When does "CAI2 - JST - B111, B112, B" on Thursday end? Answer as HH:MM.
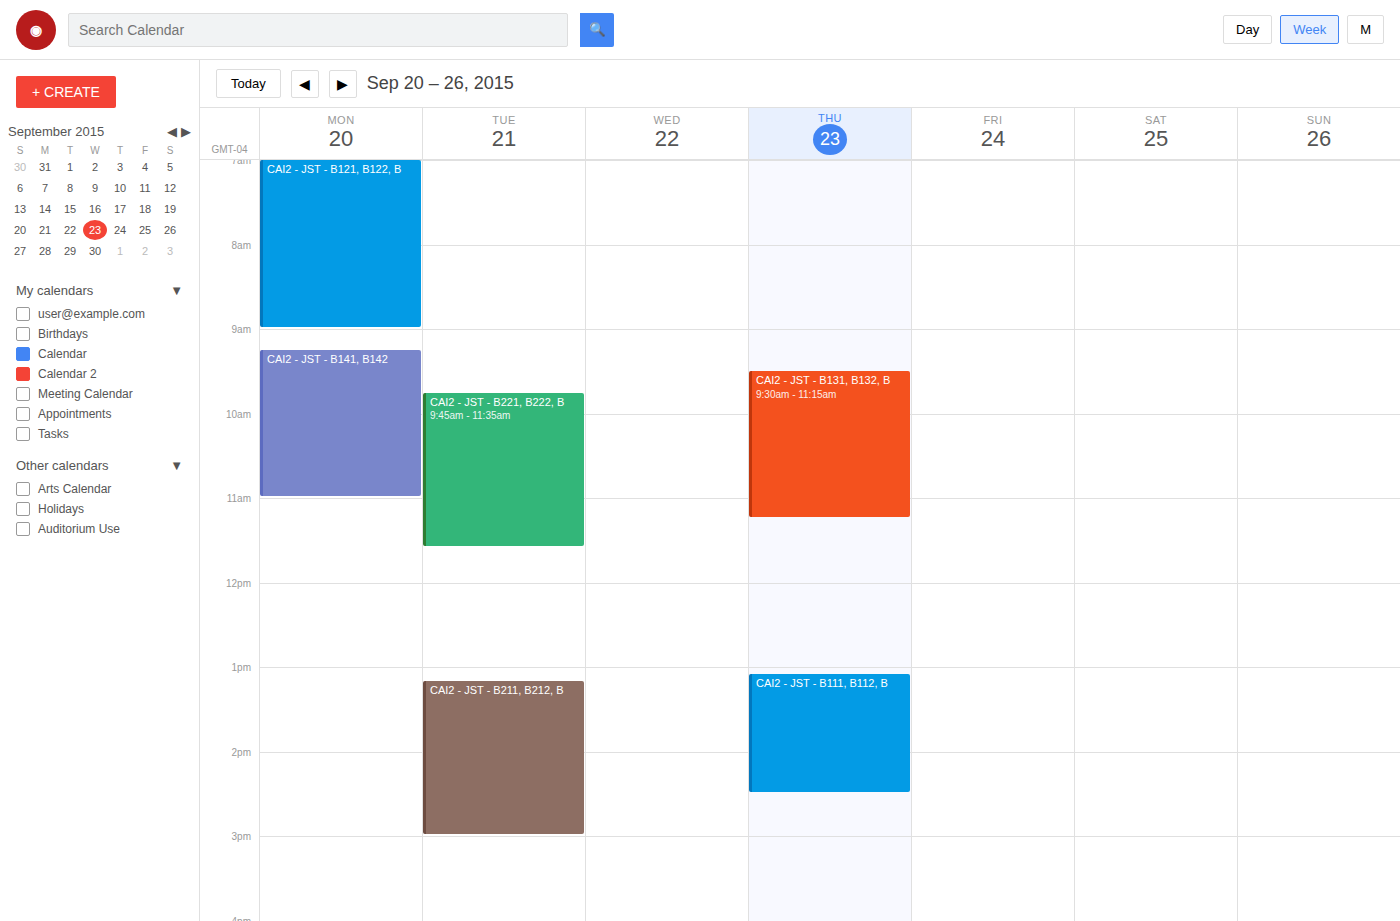
14:30